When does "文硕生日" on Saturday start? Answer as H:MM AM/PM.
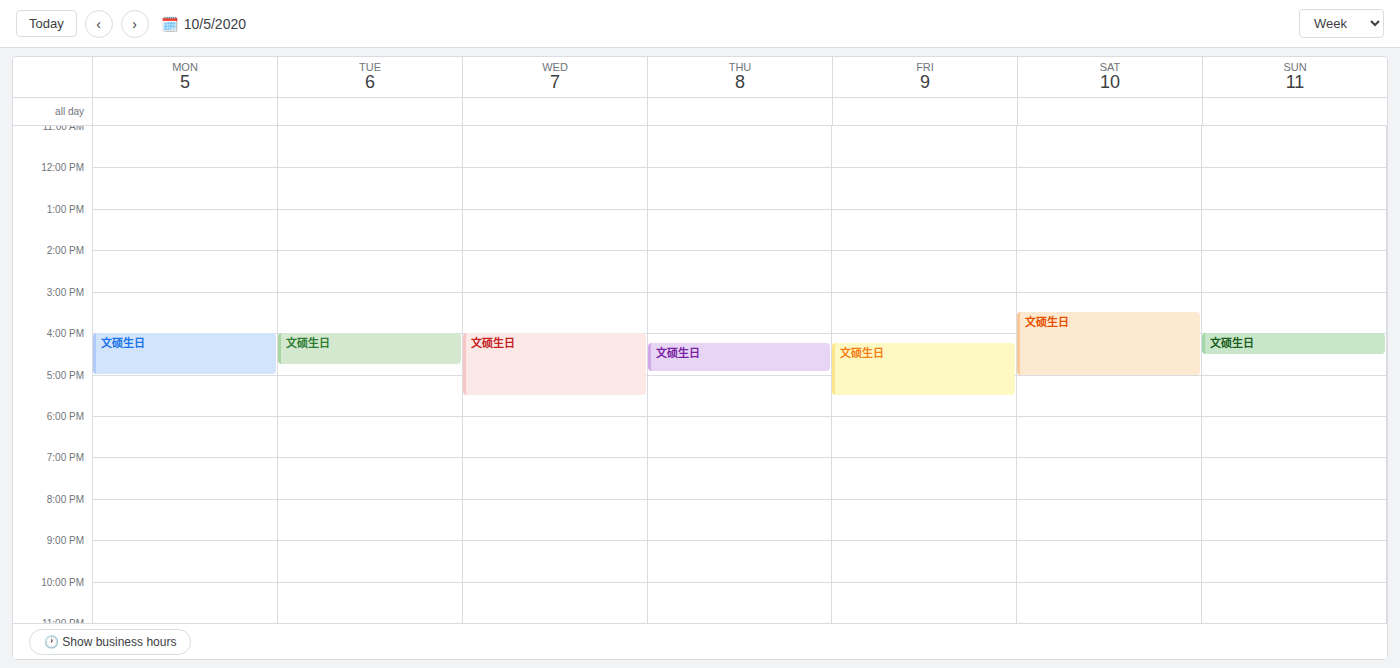
3:30 PM